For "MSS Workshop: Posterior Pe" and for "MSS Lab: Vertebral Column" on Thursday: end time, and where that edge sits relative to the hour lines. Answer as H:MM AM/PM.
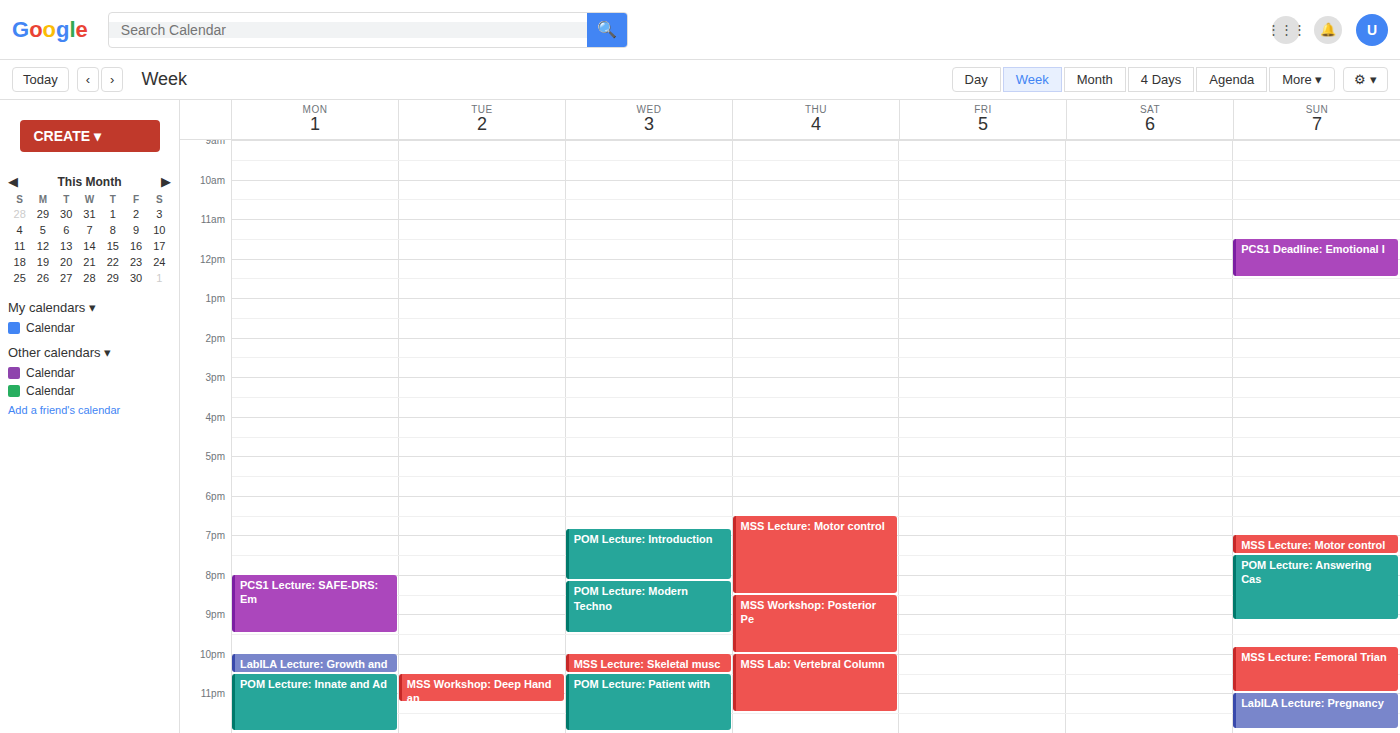
"MSS Workshop: Posterior Pe": 10:00 PM, exactly on the 10 PM line. "MSS Lab: Vertebral Column": 11:30 PM, halfway between the 11 PM and 12 AM lines.